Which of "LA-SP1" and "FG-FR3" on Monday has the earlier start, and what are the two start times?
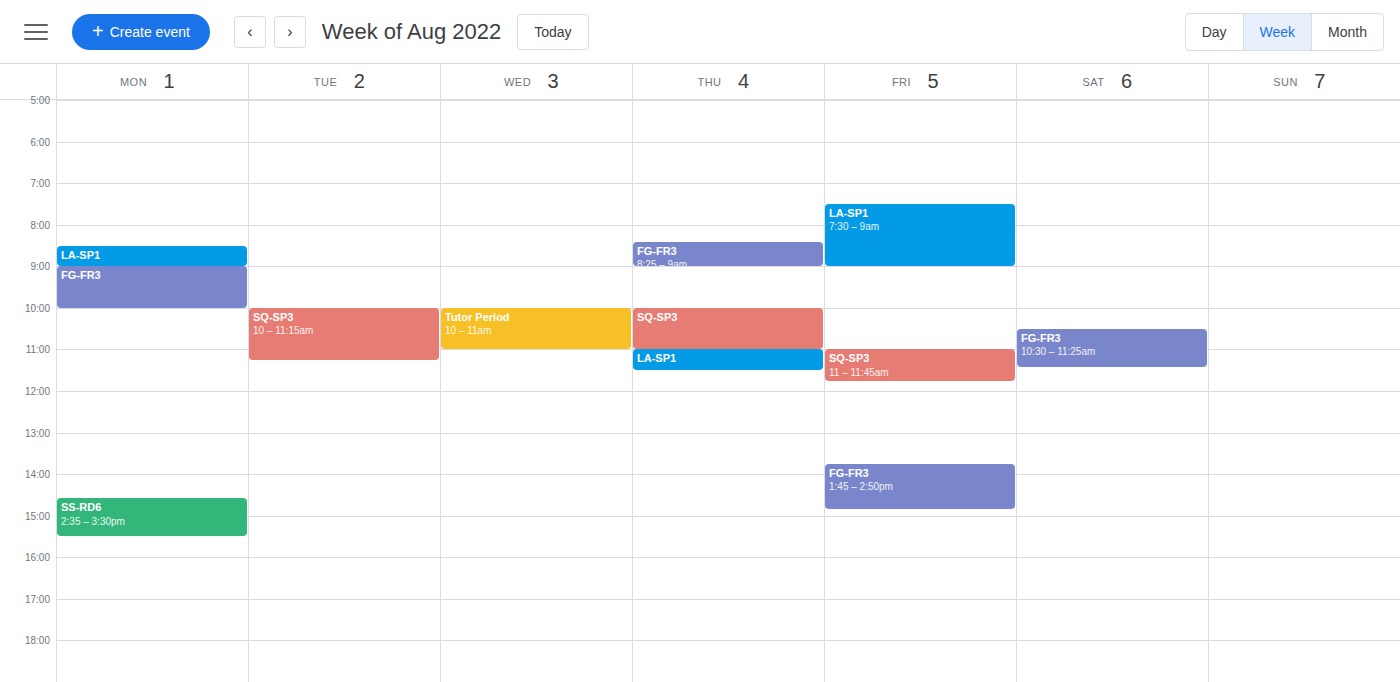
"LA-SP1" 8:30 AM; "FG-FR3" 9:00 AM.